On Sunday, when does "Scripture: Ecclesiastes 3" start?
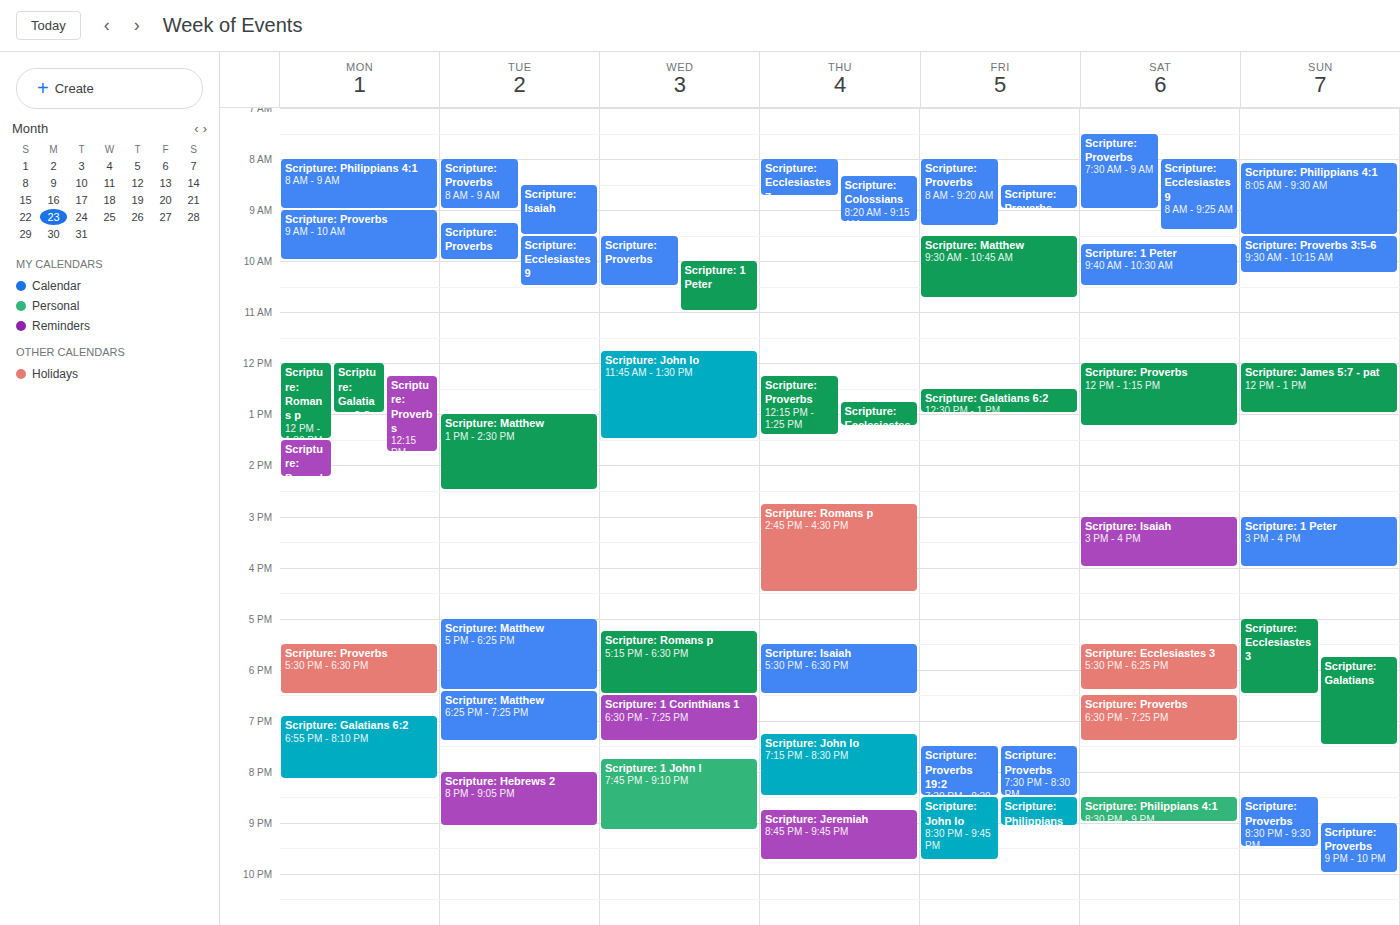
5:00 PM